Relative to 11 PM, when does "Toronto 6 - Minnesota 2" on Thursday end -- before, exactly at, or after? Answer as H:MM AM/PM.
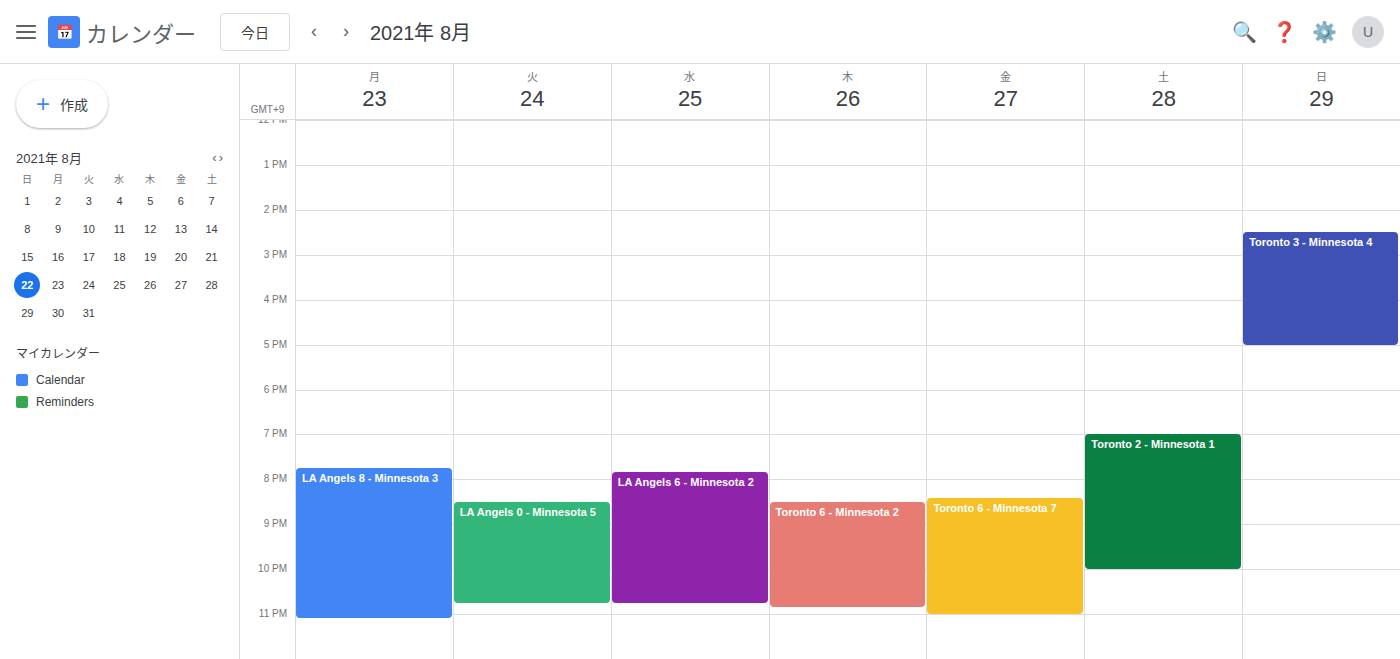
10:50 PM -- before 11 PM, 10 minutes above the 11 PM line.